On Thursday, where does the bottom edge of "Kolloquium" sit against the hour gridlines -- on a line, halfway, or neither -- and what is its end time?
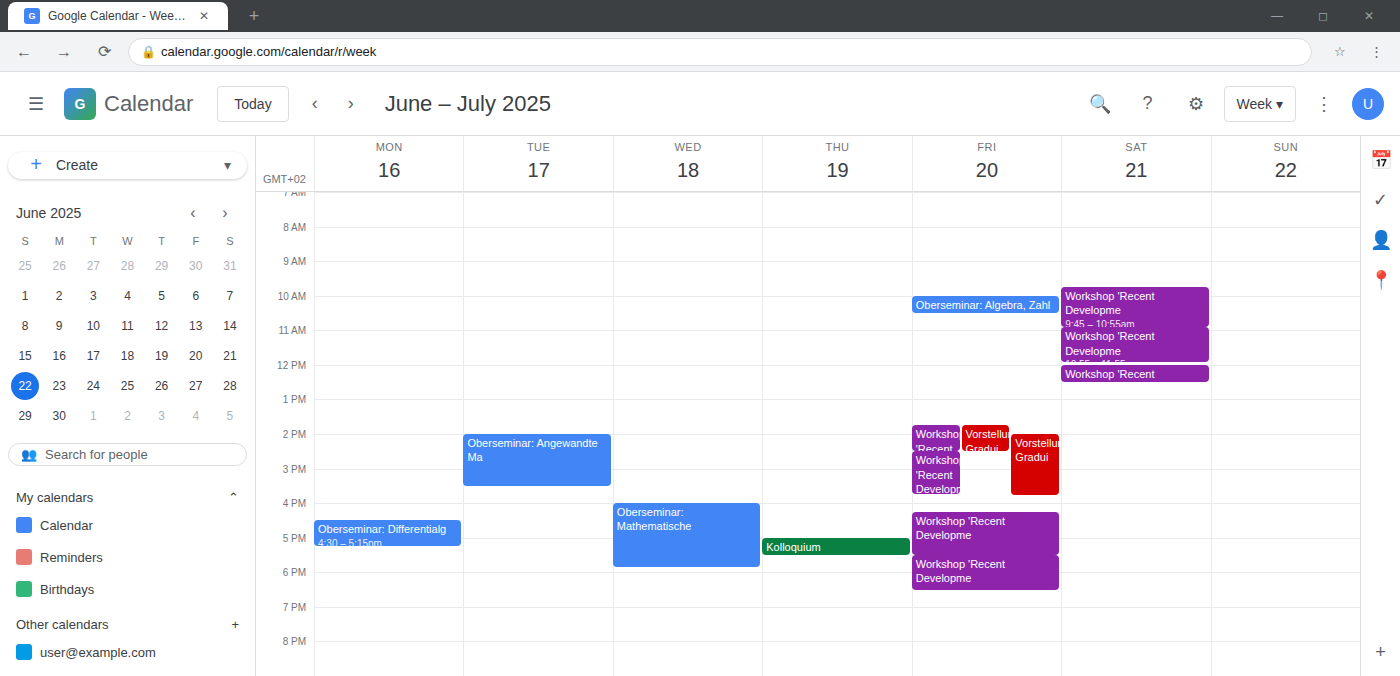
17:30 -- halfway between the 17:00 and 18:00 lines.